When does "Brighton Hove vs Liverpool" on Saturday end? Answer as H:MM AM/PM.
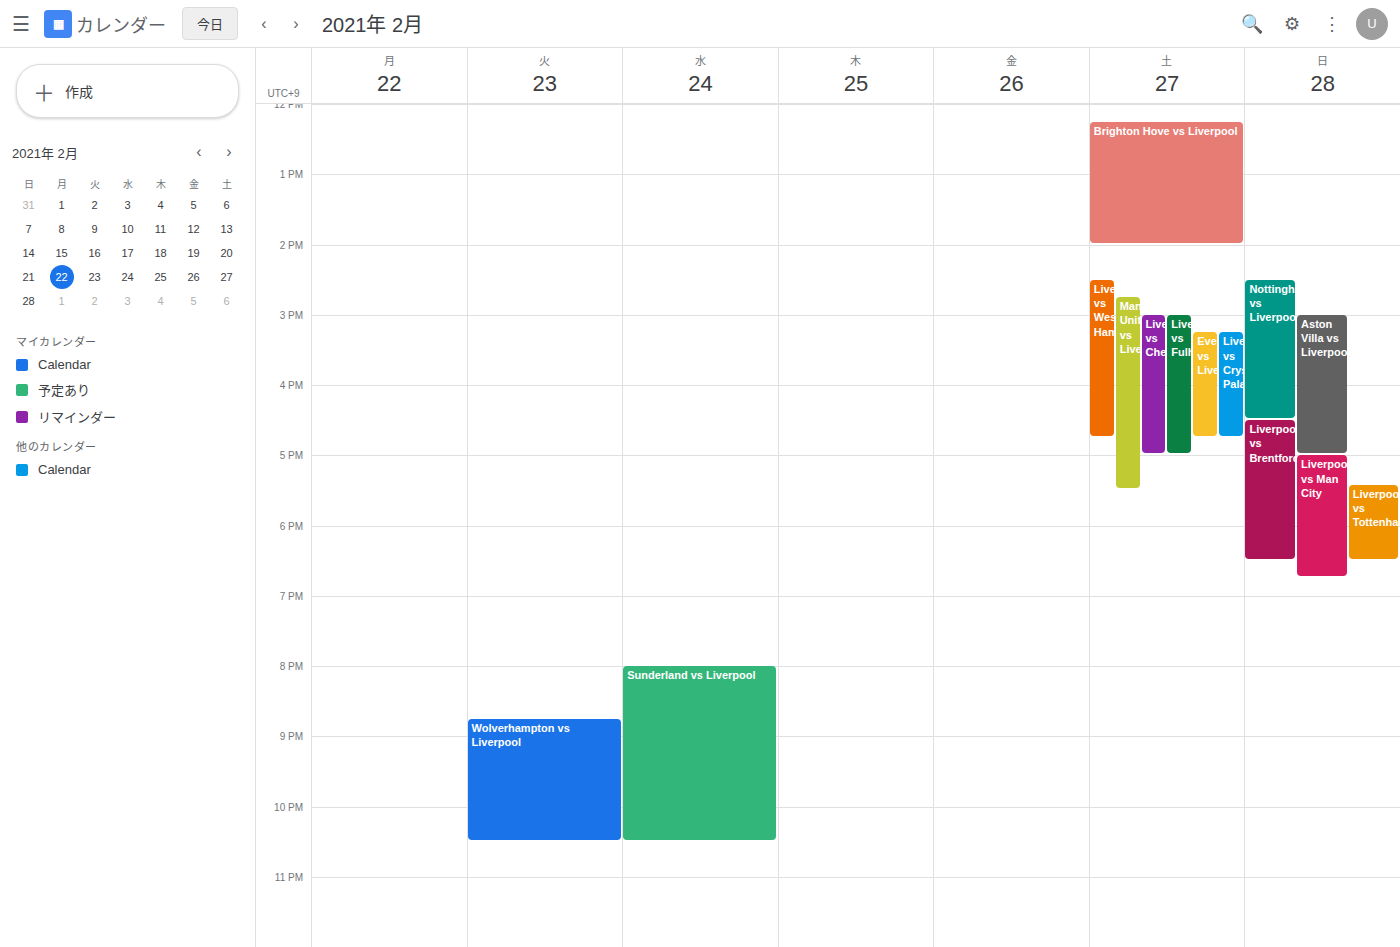
2:00 PM